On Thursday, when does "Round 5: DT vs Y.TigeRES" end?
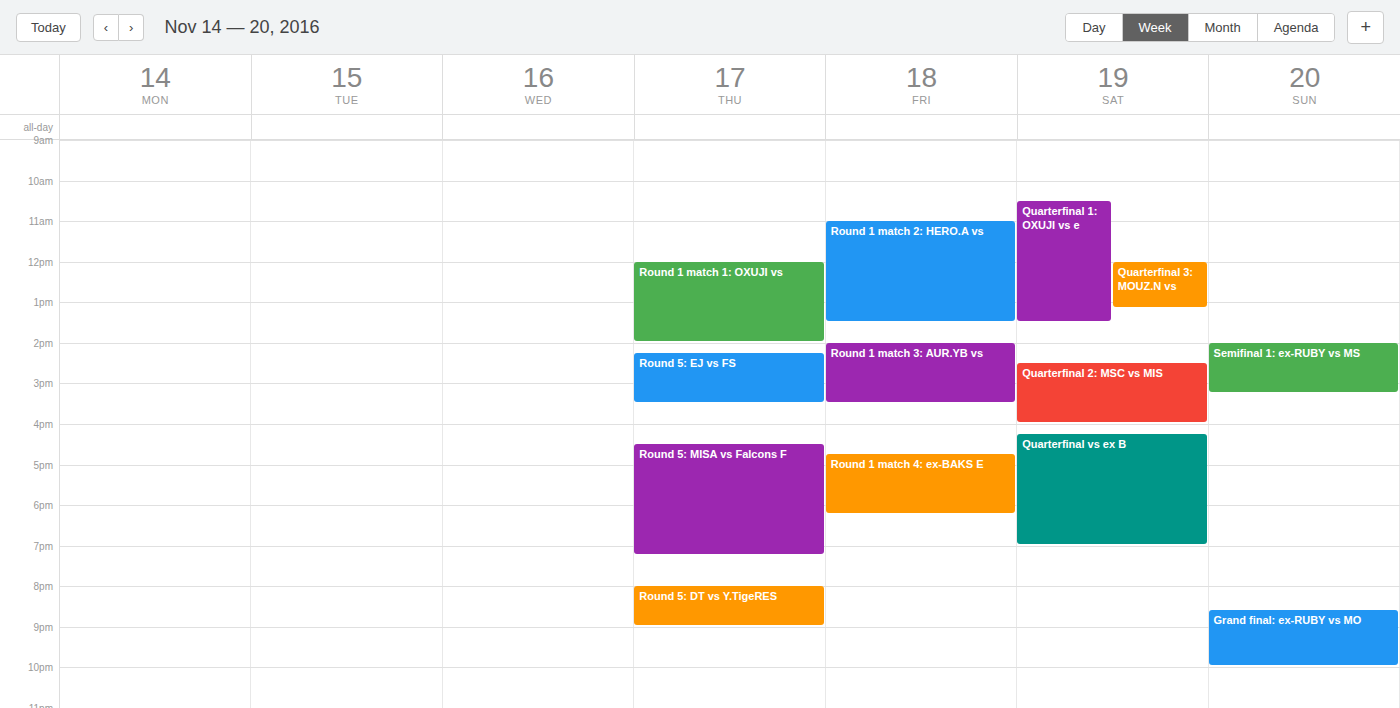
9:00 PM